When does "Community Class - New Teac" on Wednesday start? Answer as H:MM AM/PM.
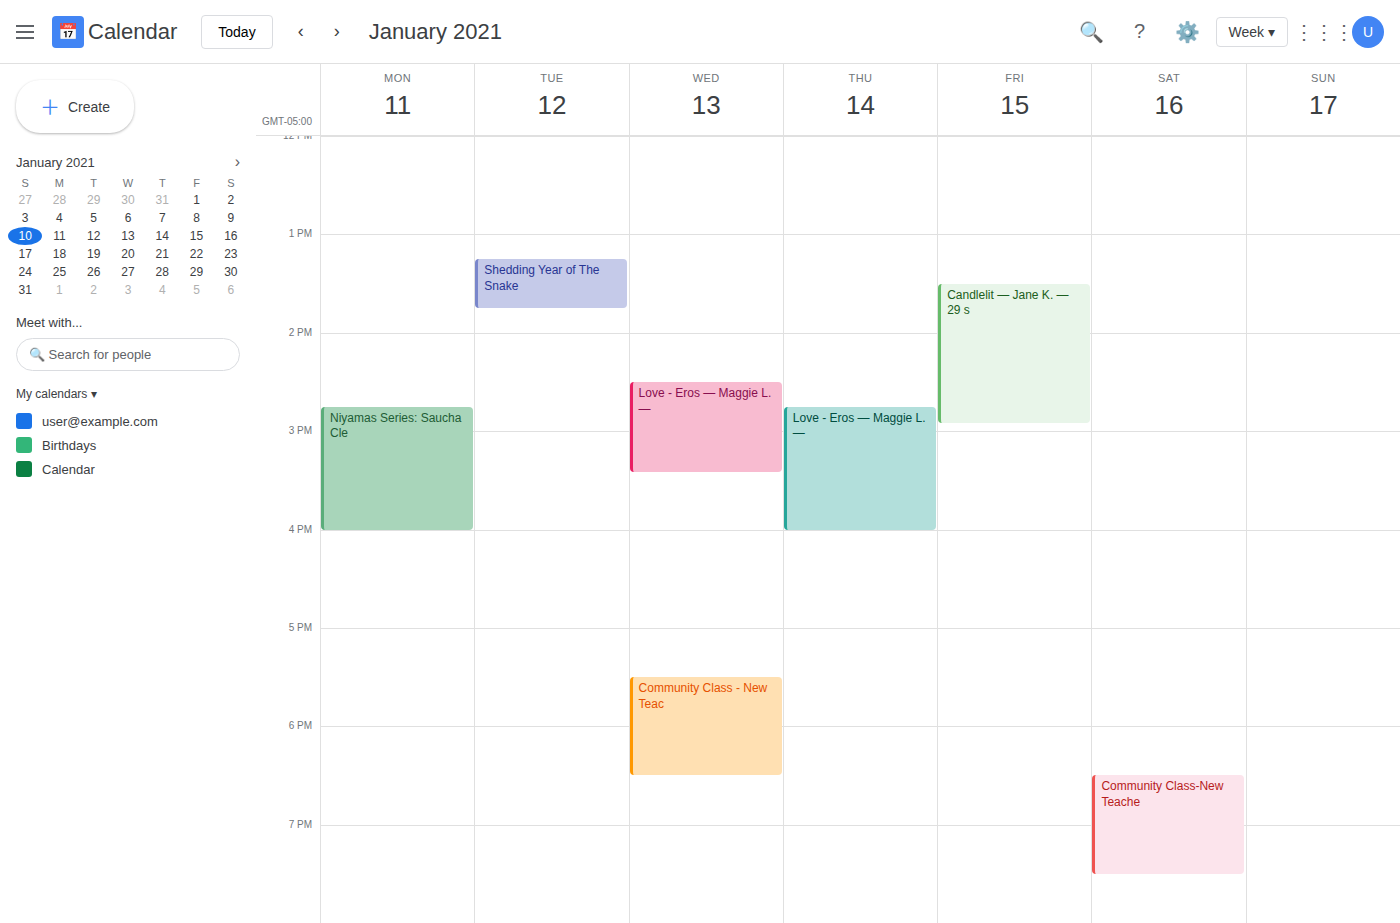
5:30 PM